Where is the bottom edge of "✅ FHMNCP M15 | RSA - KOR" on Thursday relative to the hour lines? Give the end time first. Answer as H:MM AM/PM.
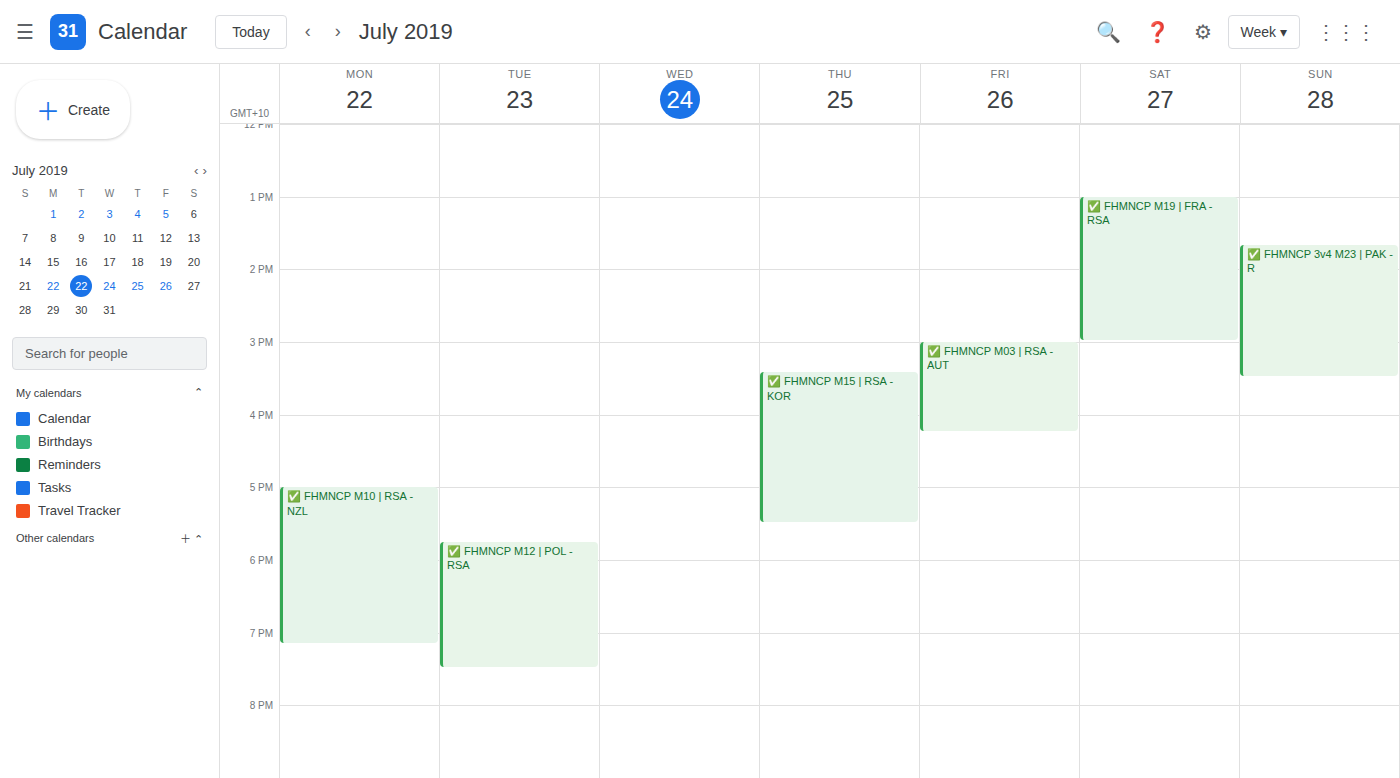
5:30 PM -- halfway between the 5 PM and 6 PM lines.